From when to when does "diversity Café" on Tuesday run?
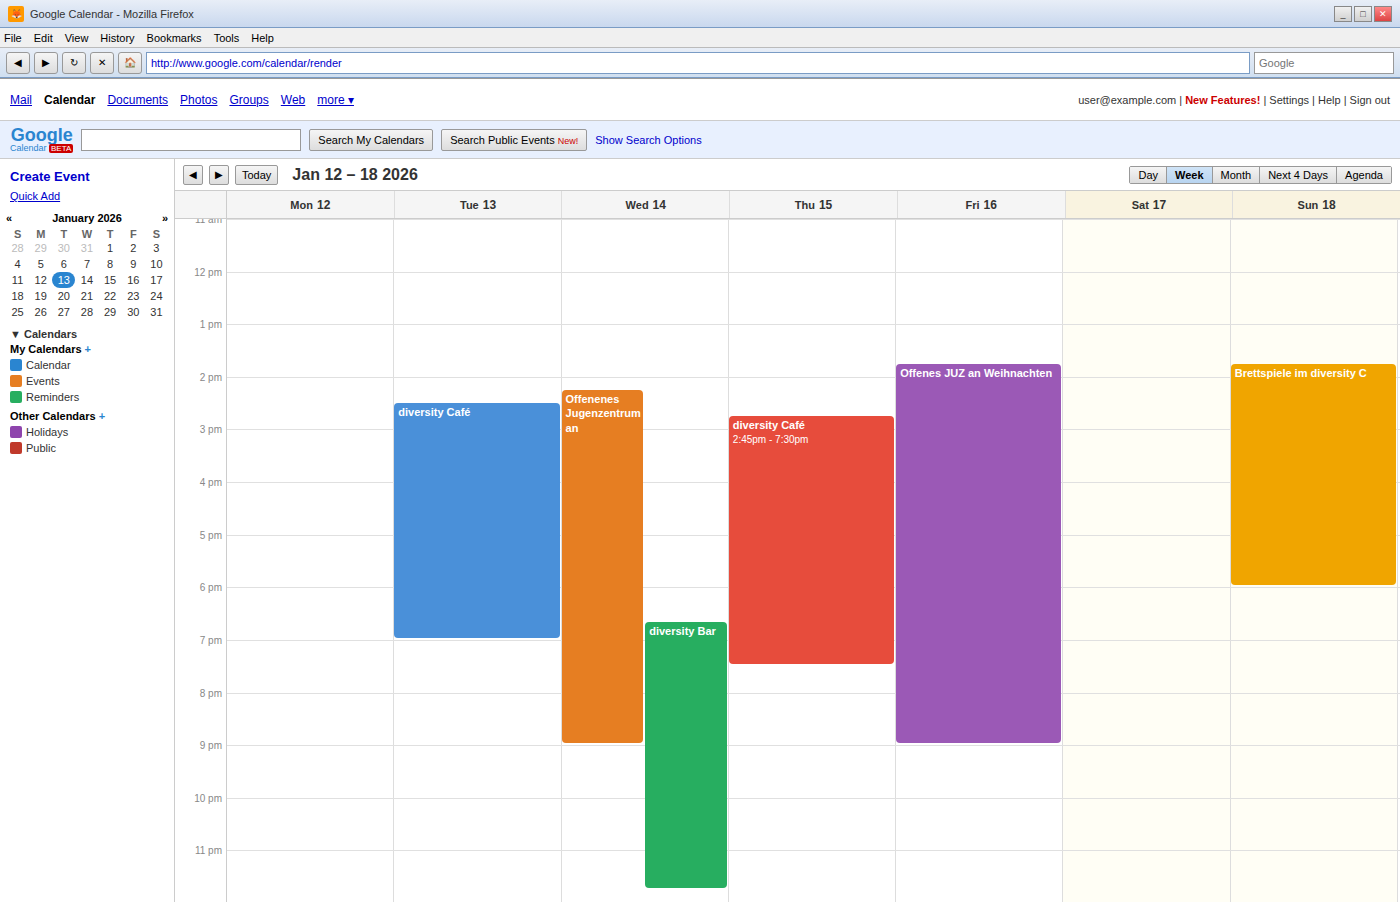
2:30 PM to 7:00 PM